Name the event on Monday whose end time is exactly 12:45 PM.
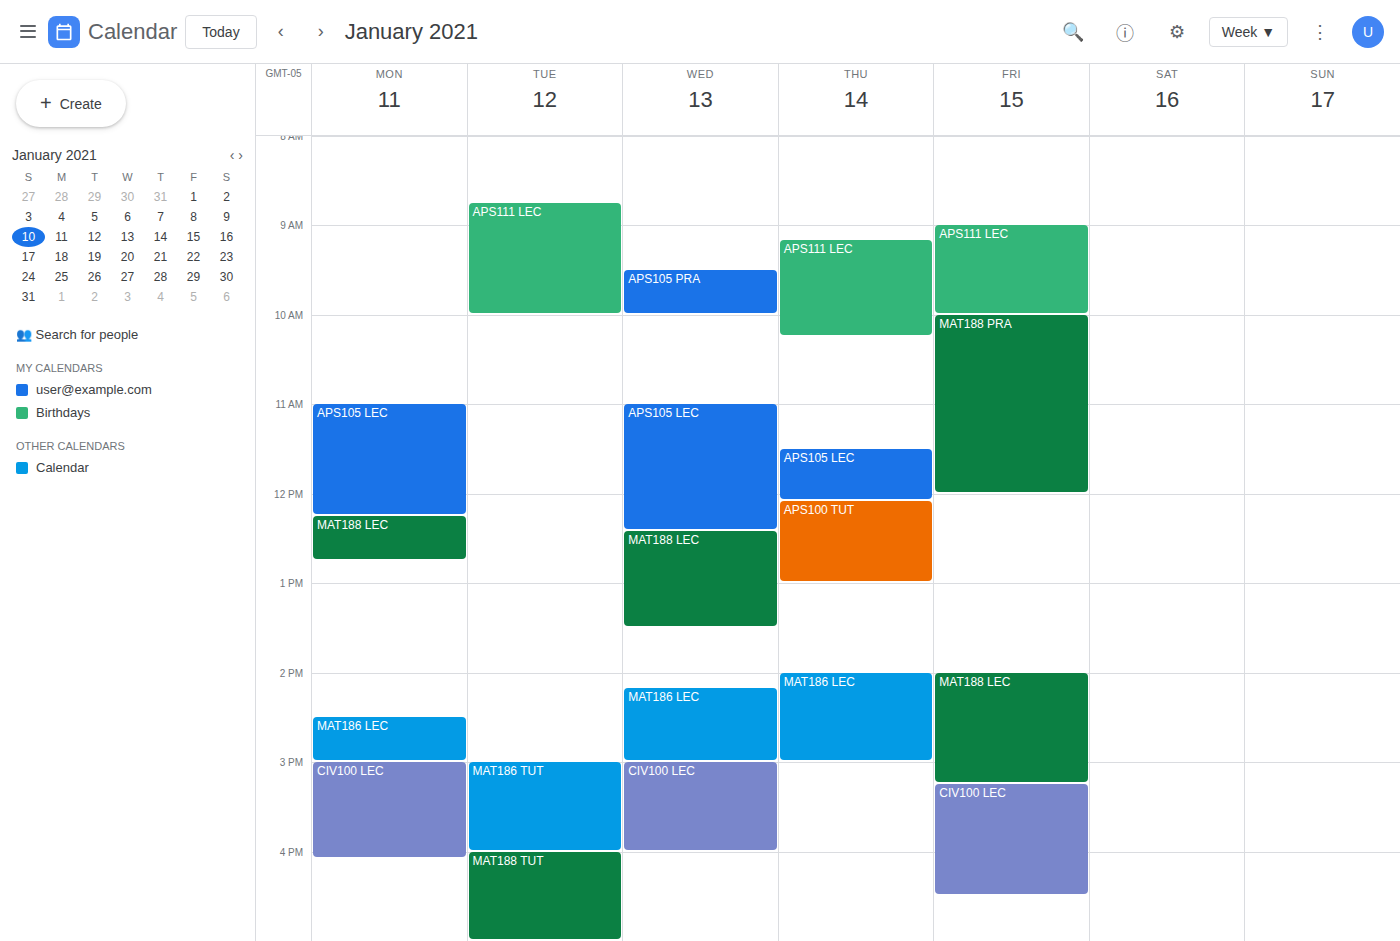
"MAT188 LEC"